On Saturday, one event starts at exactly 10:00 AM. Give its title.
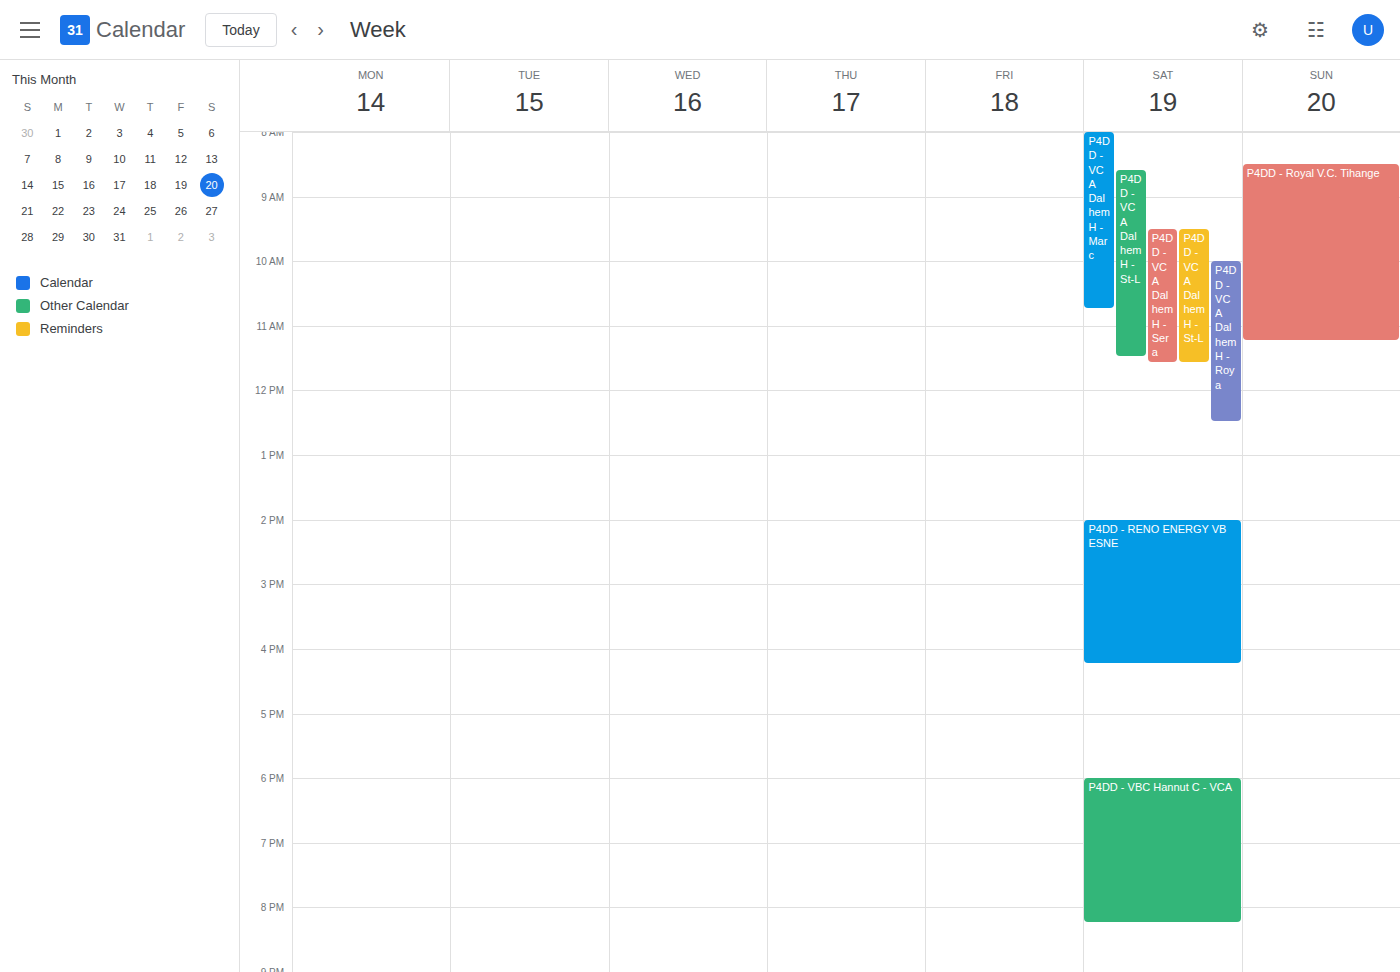
"P4DD - VCA Dalhem H - Roya"